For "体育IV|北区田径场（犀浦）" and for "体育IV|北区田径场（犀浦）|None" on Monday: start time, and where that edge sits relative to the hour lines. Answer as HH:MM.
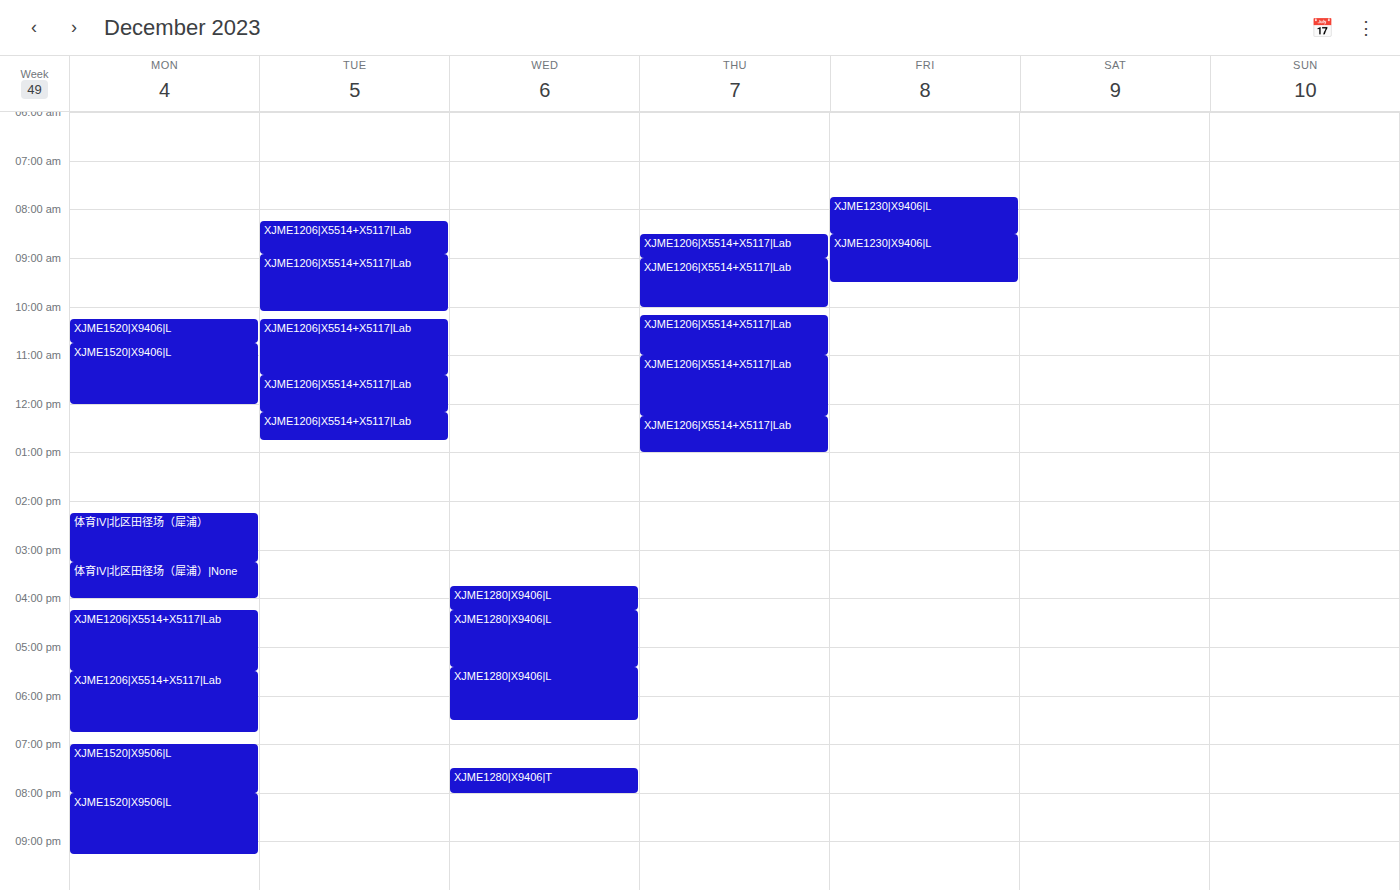
"体育IV|北区田径场（犀浦）": 14:15, neither: a quarter of the way from the 14:00 line to the 15:00 line. "体育IV|北区田径场（犀浦）|None": 15:15, neither: a quarter of the way from the 15:00 line to the 16:00 line.